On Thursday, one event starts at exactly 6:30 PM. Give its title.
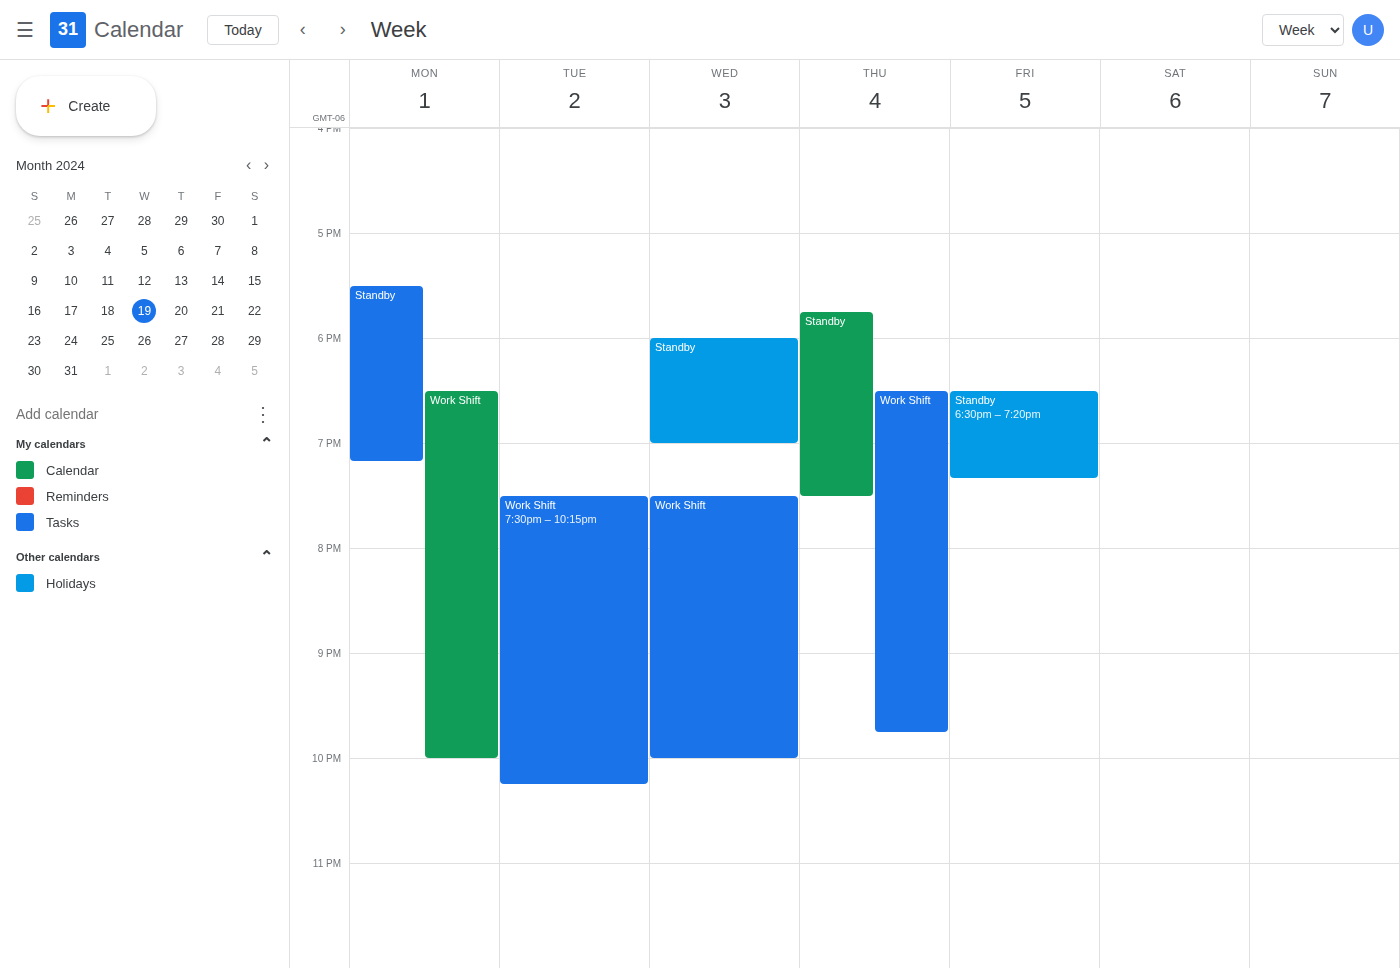
"Work Shift"